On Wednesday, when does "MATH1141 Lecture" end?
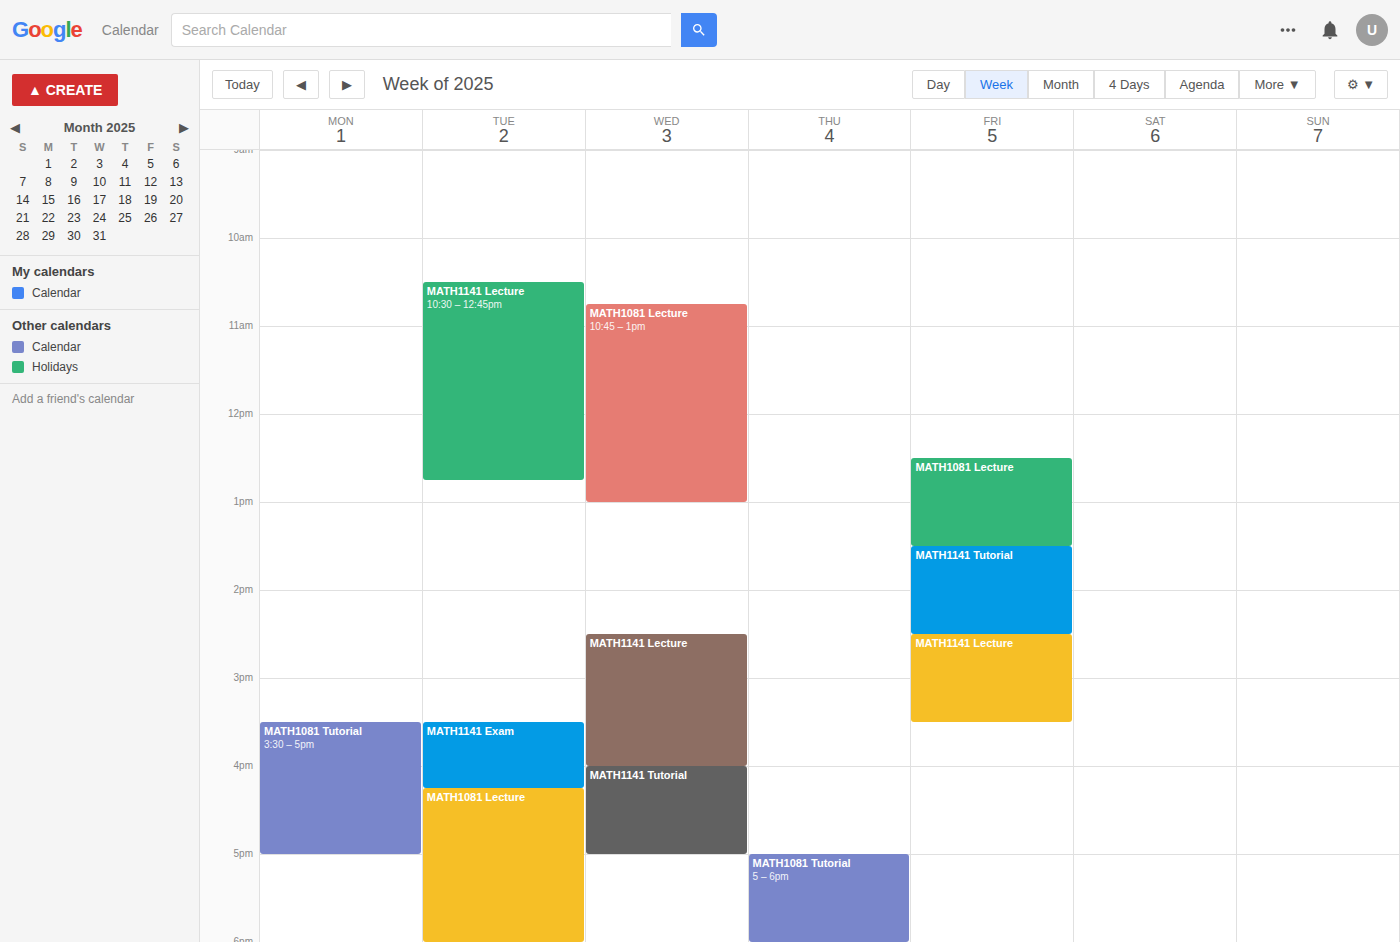
4:00 PM